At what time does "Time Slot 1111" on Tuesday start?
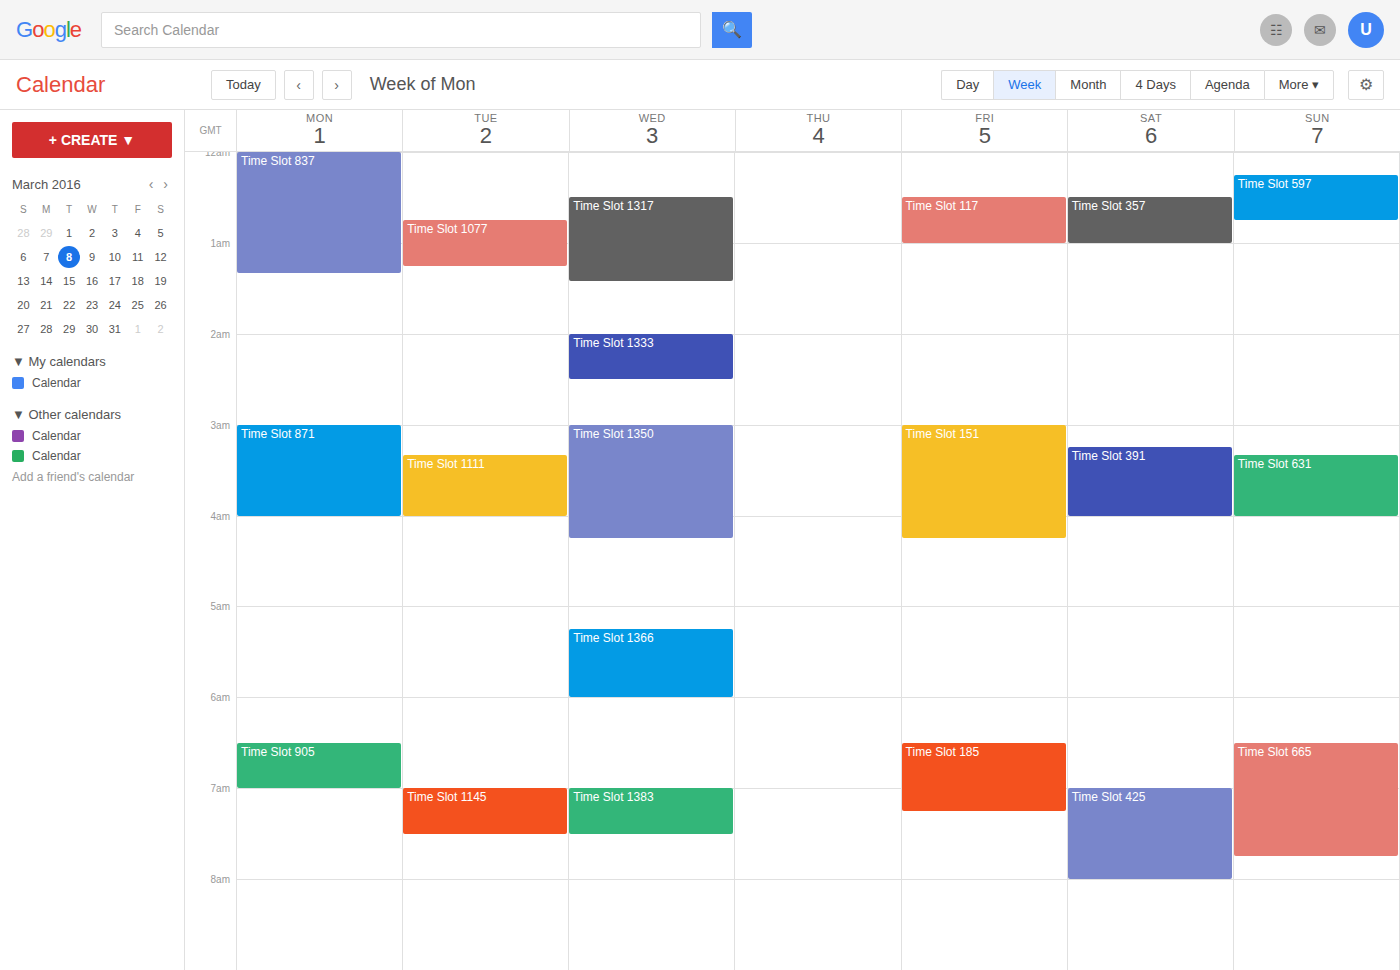
3:20 AM